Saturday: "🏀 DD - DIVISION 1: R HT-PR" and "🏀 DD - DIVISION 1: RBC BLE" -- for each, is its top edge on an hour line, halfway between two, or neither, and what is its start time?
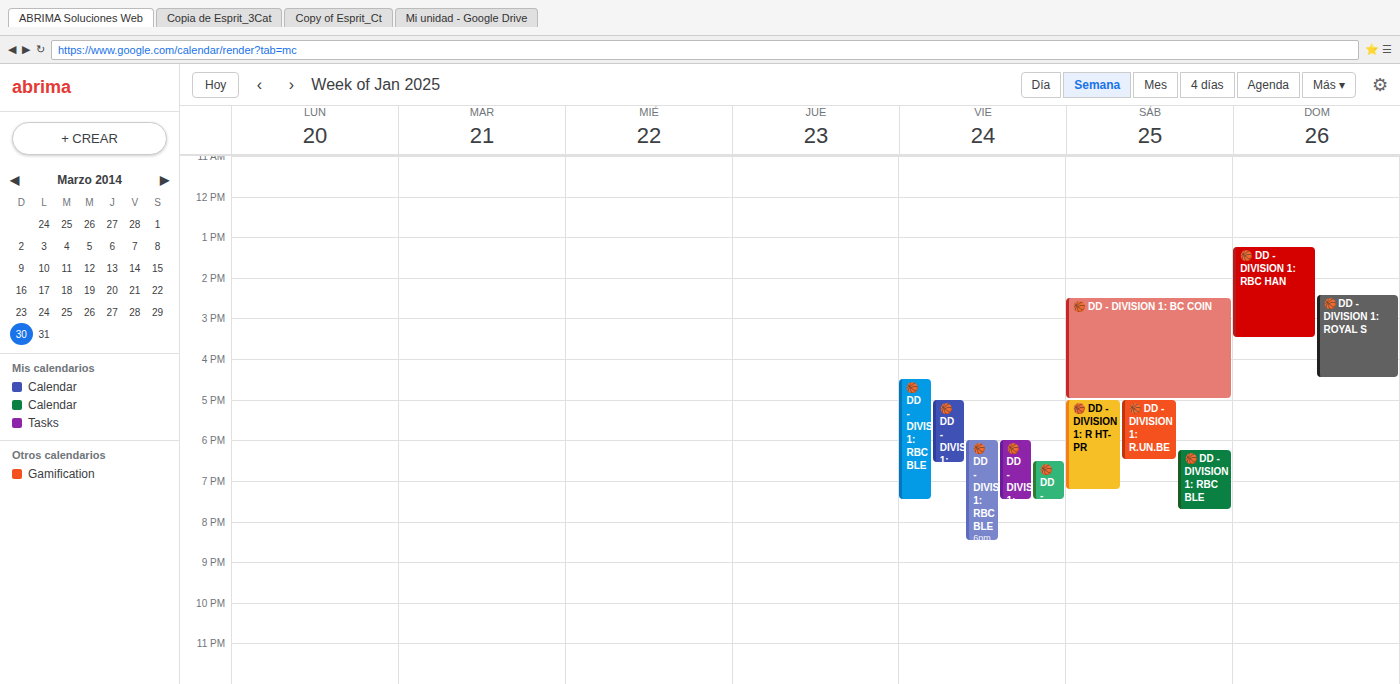
"🏀 DD - DIVISION 1: R HT-PR": 5:00 PM, exactly on the 5 PM line. "🏀 DD - DIVISION 1: RBC BLE": 6:15 PM, neither: a quarter of the way from the 6 PM line to the 7 PM line.